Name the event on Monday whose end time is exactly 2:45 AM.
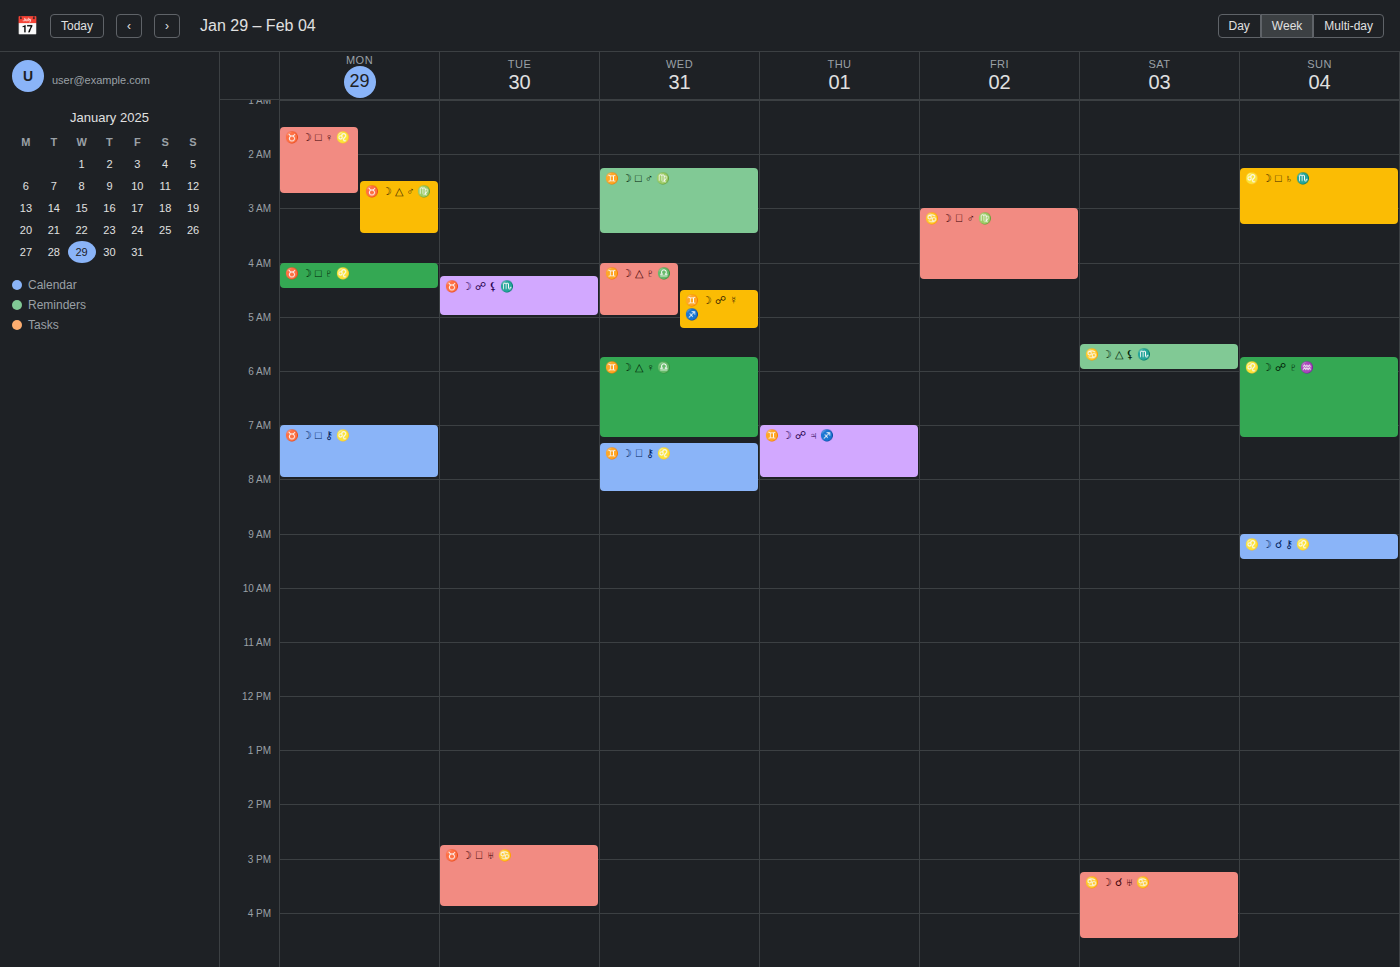
"♉️ ☽ □ ♀ ♌️"